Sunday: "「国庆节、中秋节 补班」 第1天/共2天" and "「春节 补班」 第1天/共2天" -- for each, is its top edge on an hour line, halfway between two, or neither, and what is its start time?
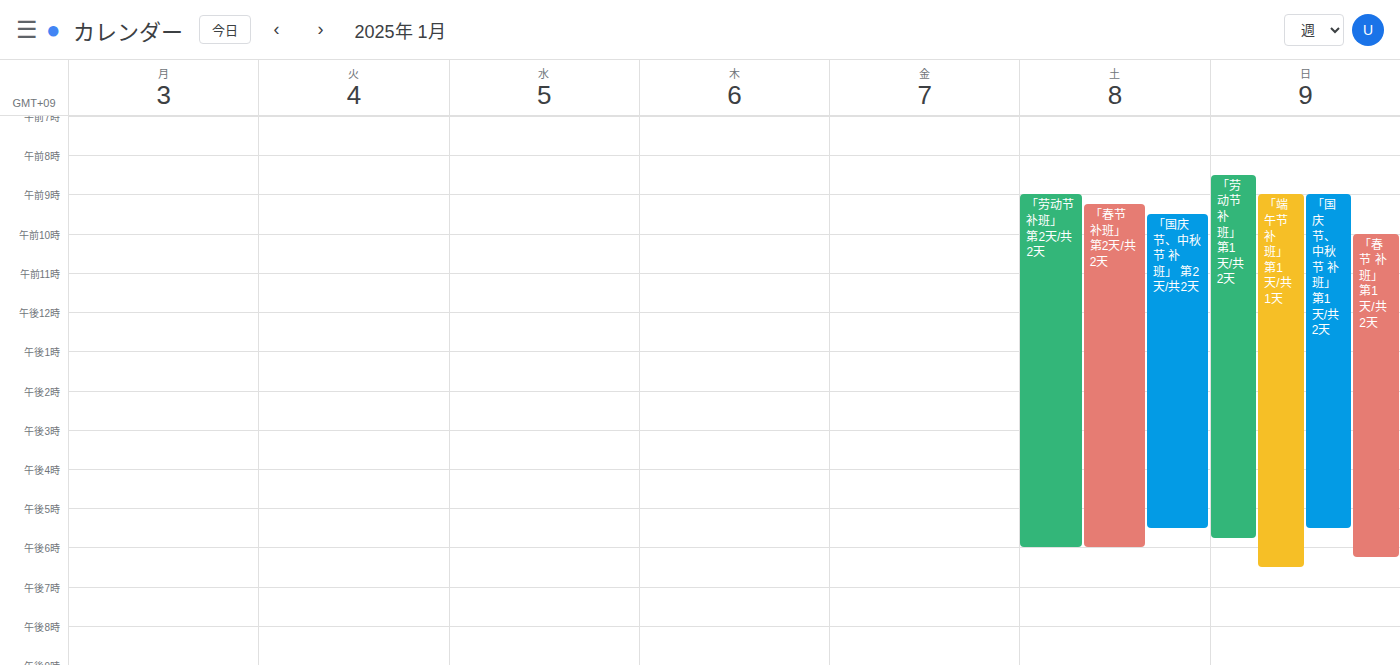
"「国庆节、中秋节 补班」 第1天/共2天": 9:00 AM, exactly on the 9 AM line. "「春节 补班」 第1天/共2天": 10:00 AM, exactly on the 10 AM line.